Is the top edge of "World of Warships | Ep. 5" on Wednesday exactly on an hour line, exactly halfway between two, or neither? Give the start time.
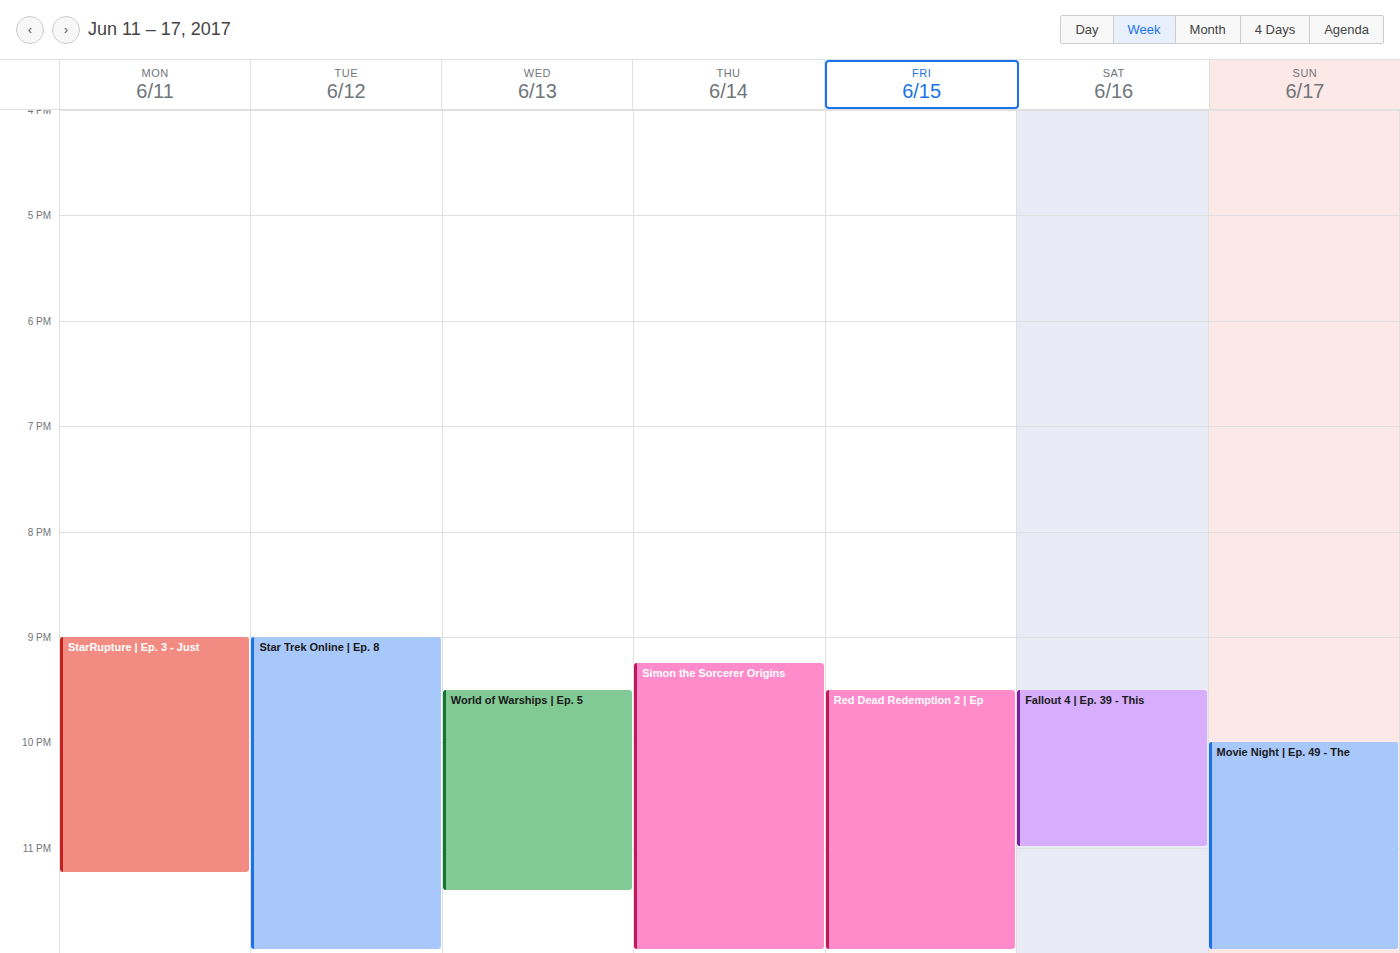
21:30 -- halfway between the 21:00 and 22:00 lines.